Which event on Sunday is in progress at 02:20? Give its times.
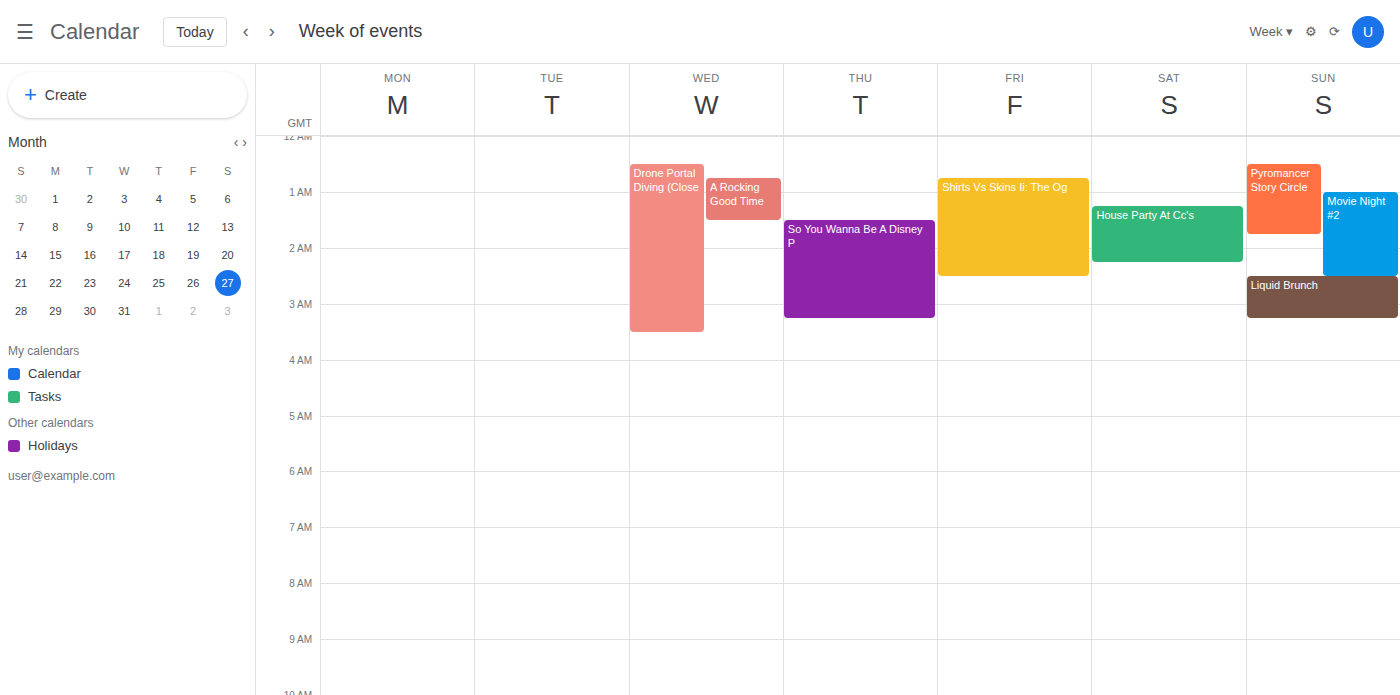
"Movie Night #2", 01:00 to 02:30